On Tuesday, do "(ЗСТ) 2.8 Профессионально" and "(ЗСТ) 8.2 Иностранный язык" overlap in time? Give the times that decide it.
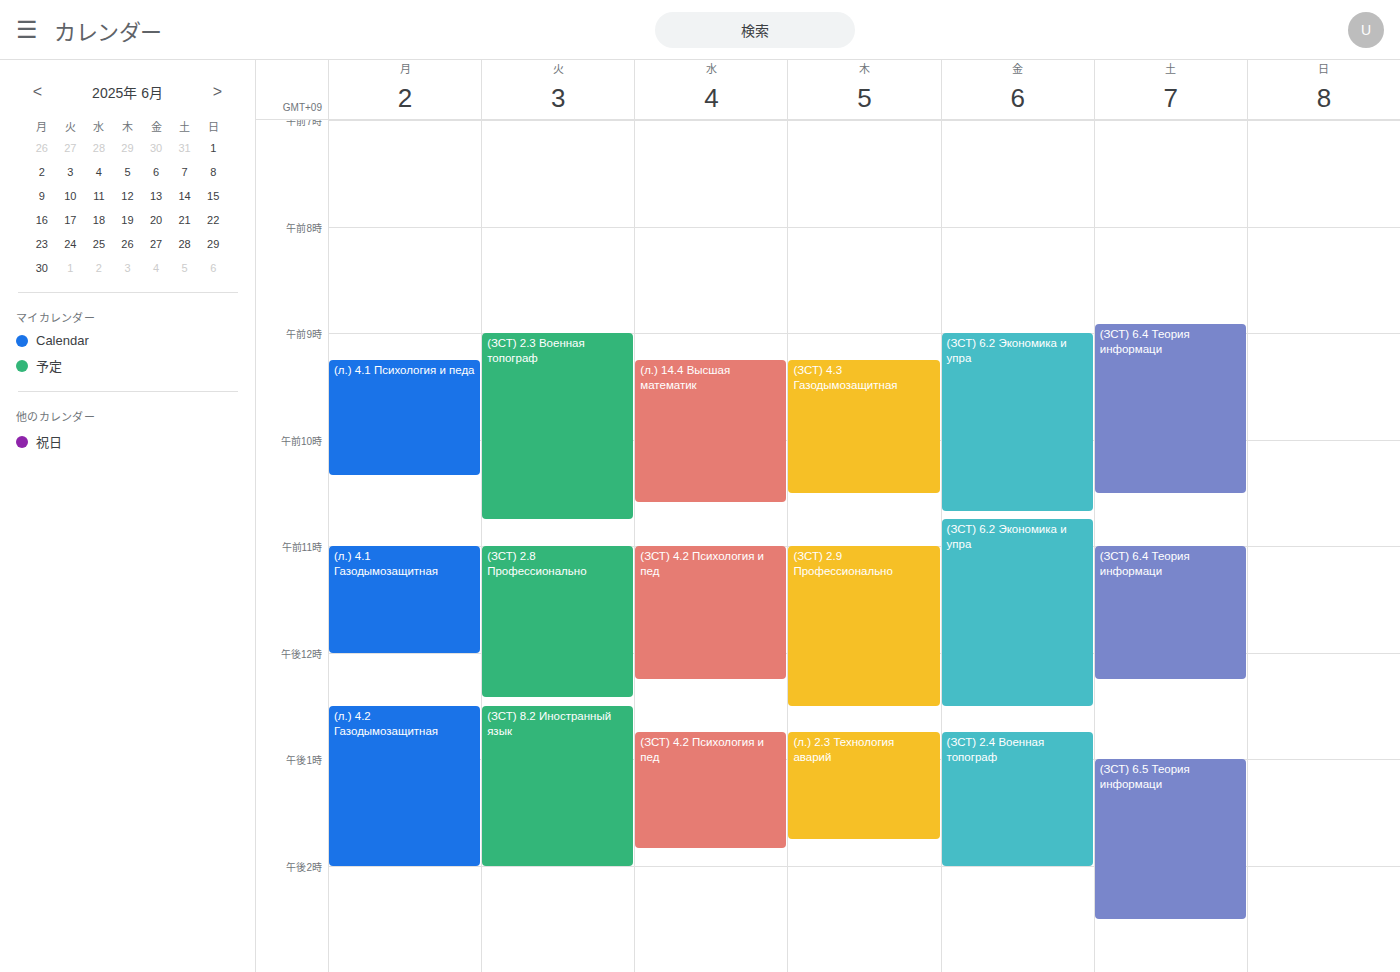
"(ЗСТ) 2.8 Профессионально" ends at 12:25 and "(ЗСТ) 8.2 Иностранный язык" starts at 12:30 -- no overlap.